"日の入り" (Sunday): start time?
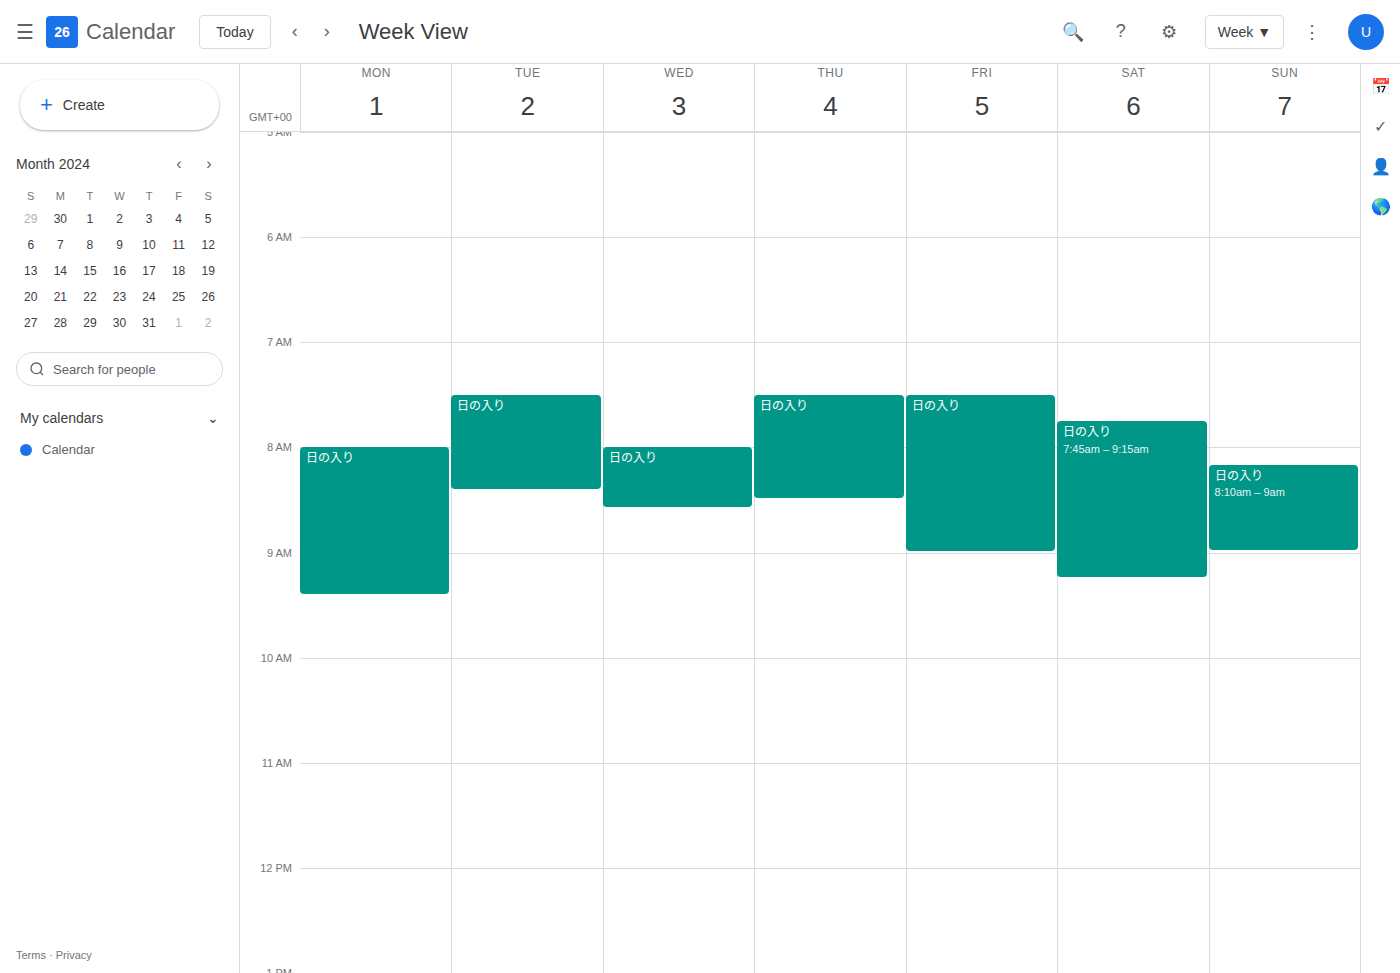
8:10 AM